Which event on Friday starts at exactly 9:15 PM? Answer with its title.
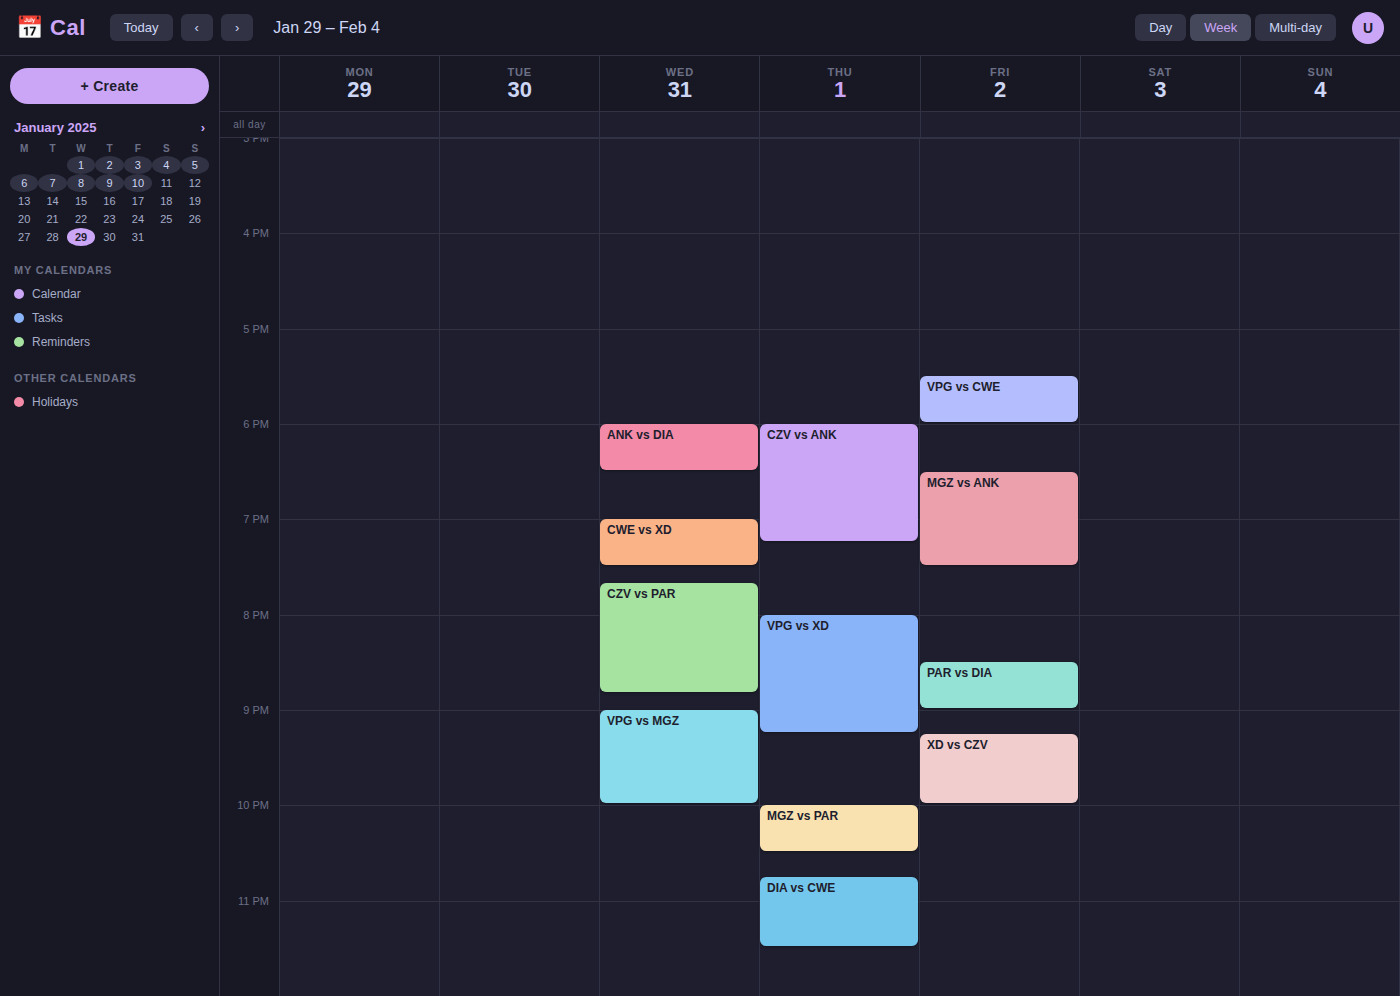
"XD vs CZV"